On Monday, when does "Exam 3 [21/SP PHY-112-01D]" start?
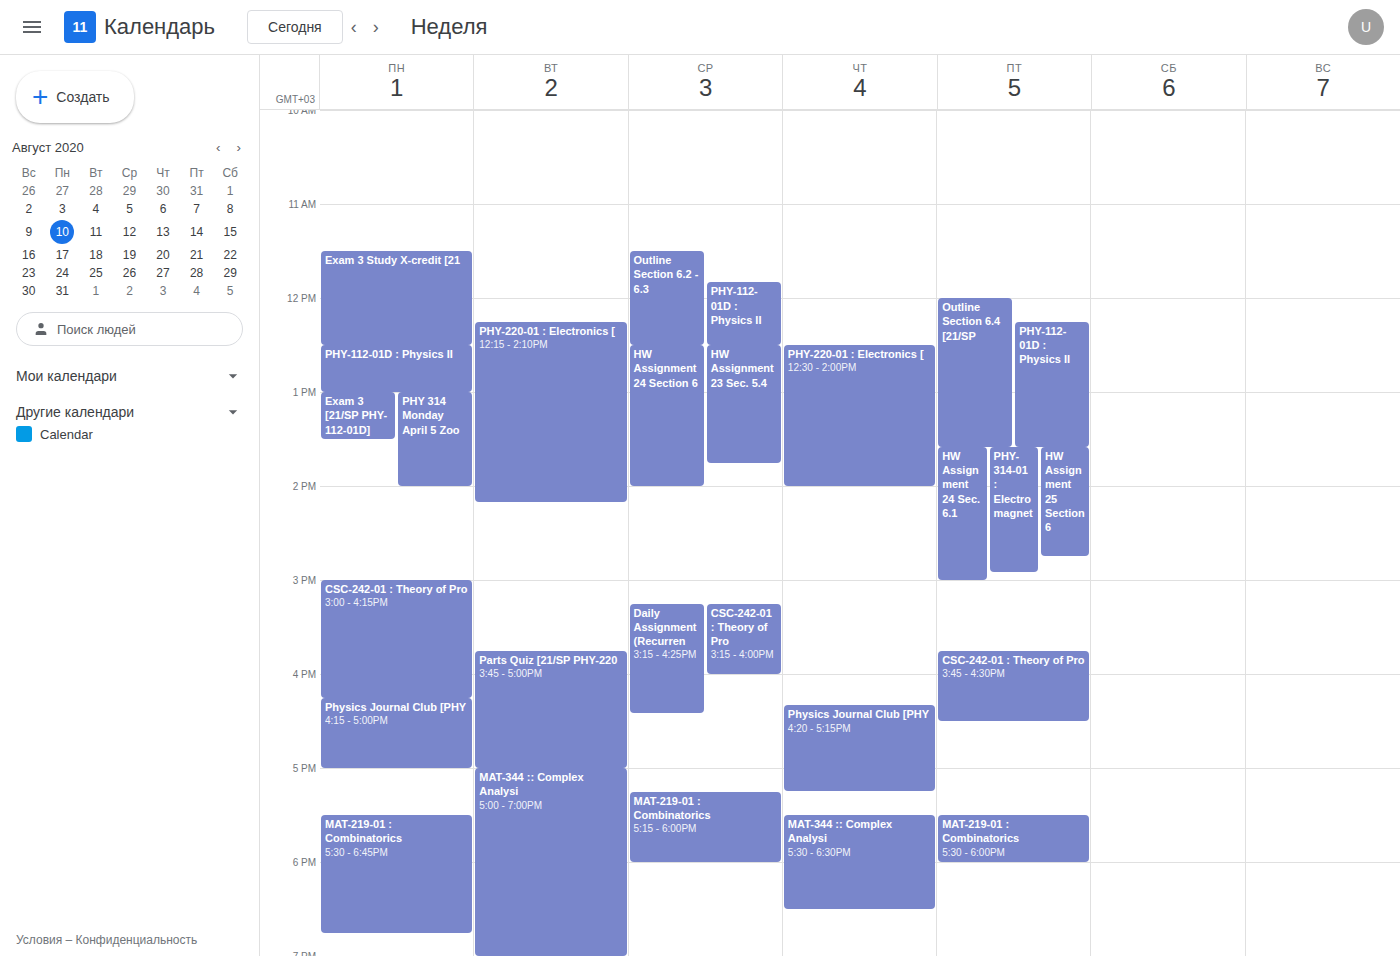
1:00 PM